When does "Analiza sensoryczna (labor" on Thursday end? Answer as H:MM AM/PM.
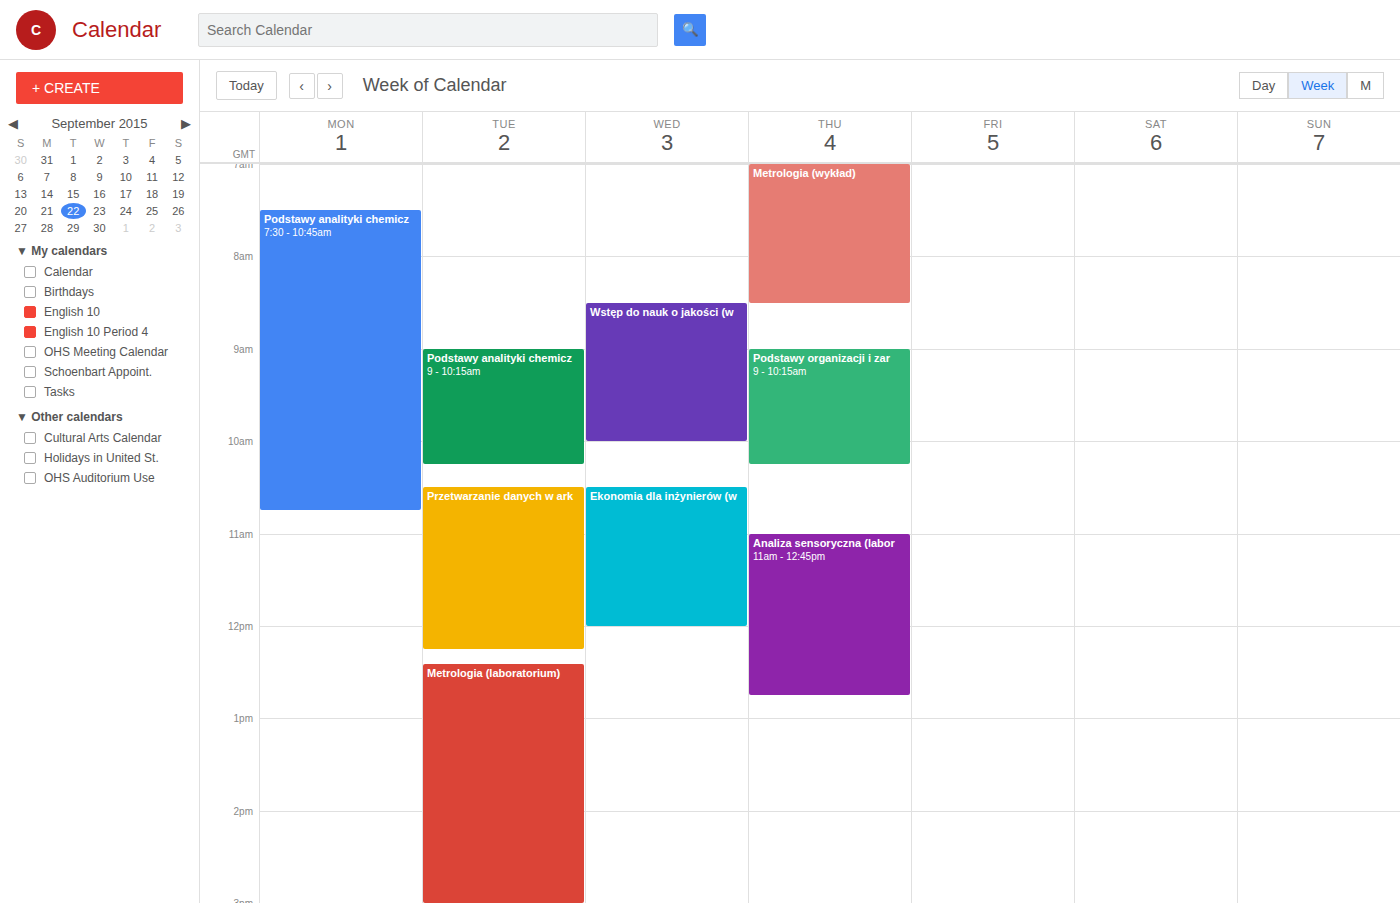
12:45 PM